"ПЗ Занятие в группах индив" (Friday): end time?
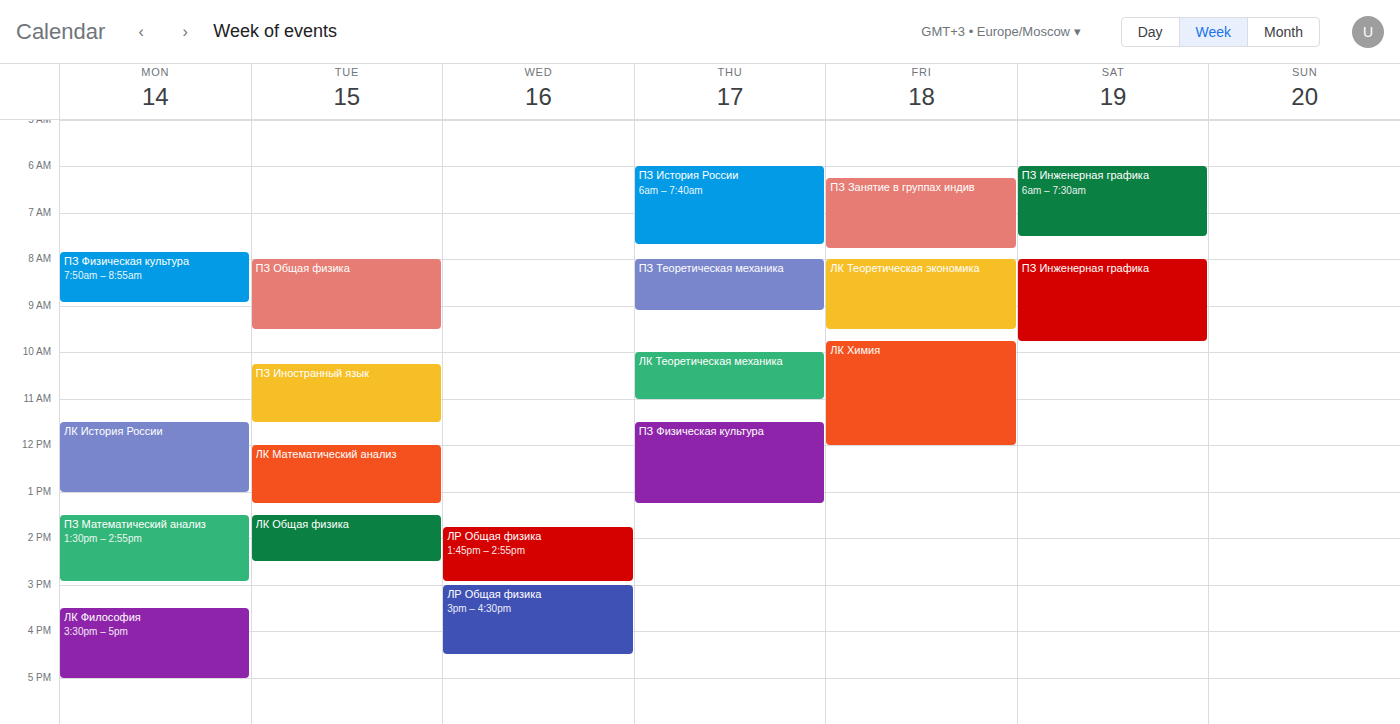
7:45 AM